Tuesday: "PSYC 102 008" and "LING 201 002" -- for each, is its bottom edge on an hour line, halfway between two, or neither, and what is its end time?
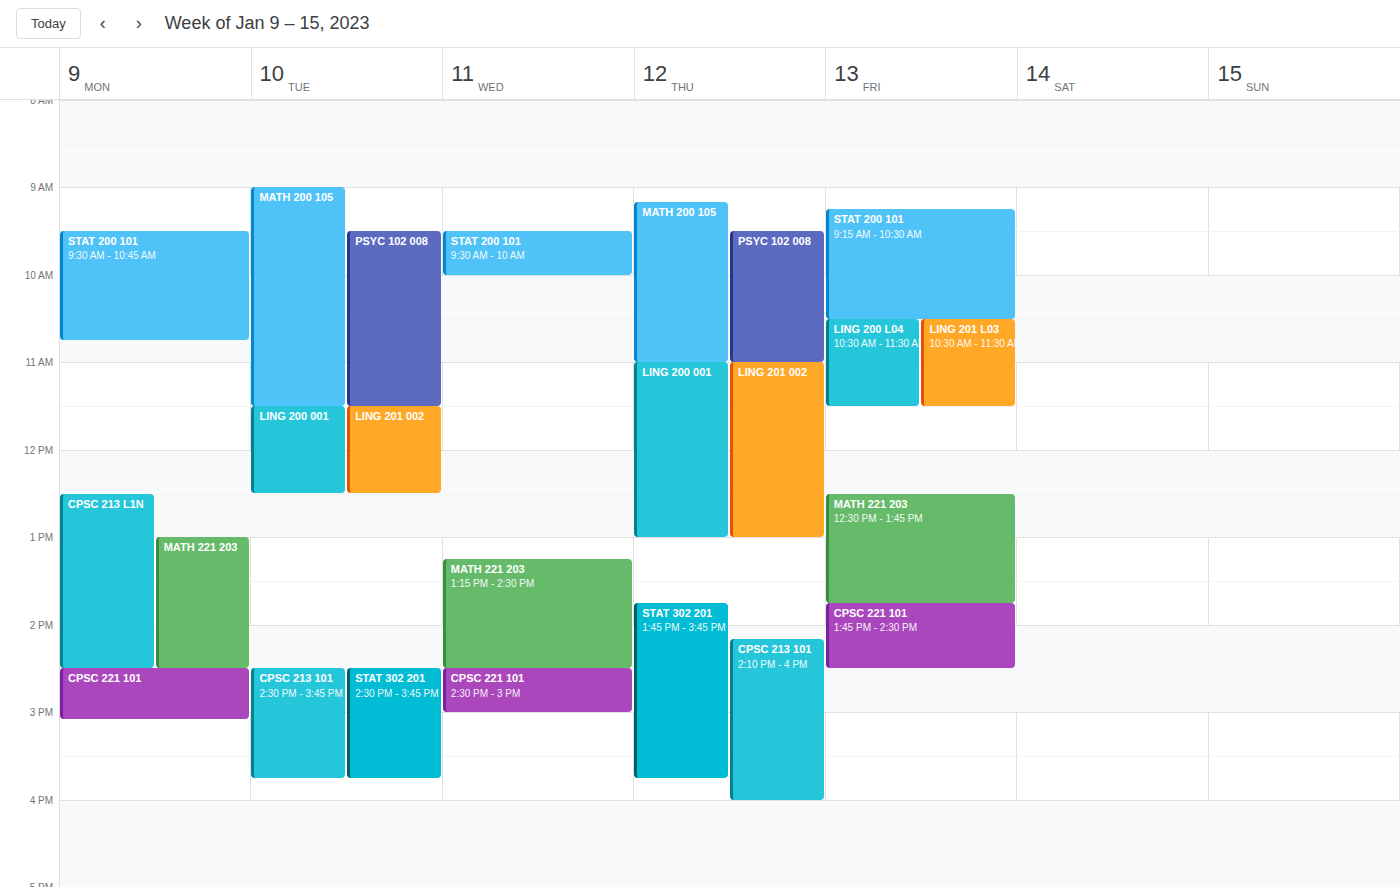
"PSYC 102 008": 11:30 AM, halfway between the 11 AM and 12 PM lines. "LING 201 002": 12:30 PM, halfway between the 12 PM and 1 PM lines.